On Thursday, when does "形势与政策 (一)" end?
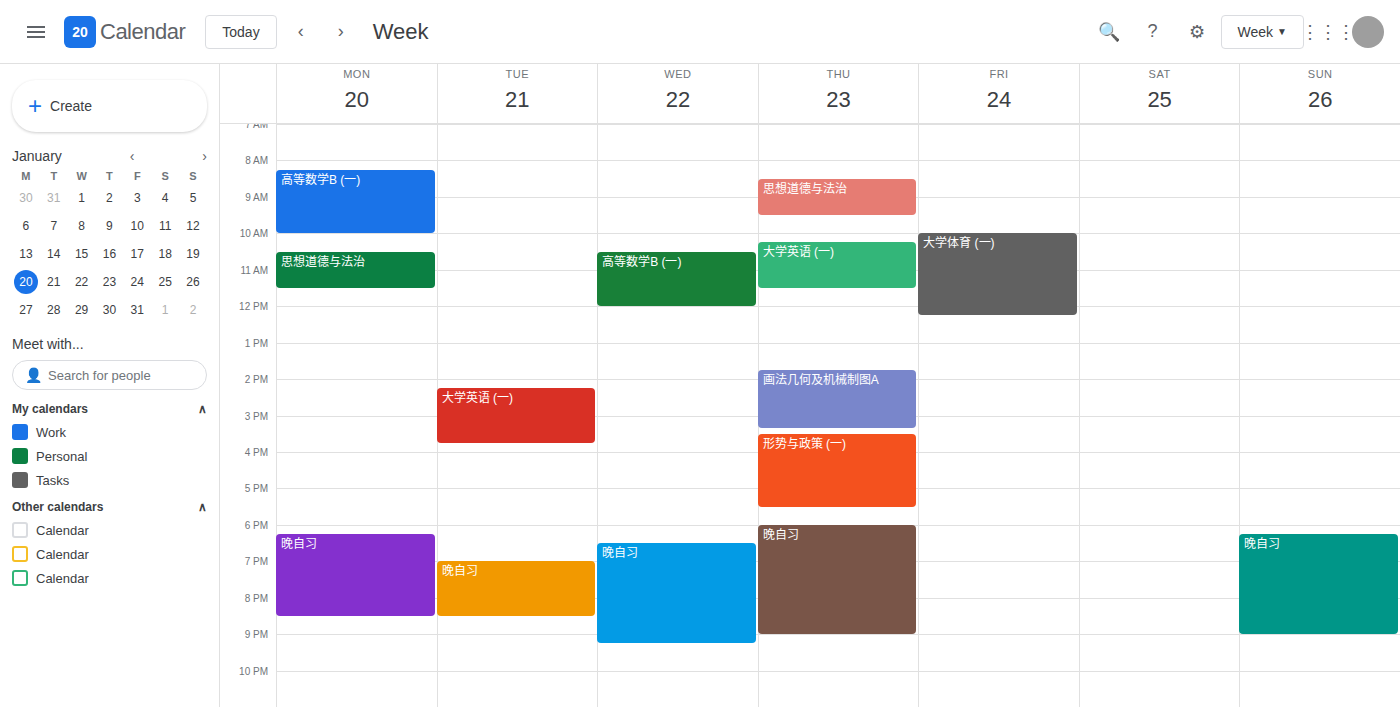
5:30 PM